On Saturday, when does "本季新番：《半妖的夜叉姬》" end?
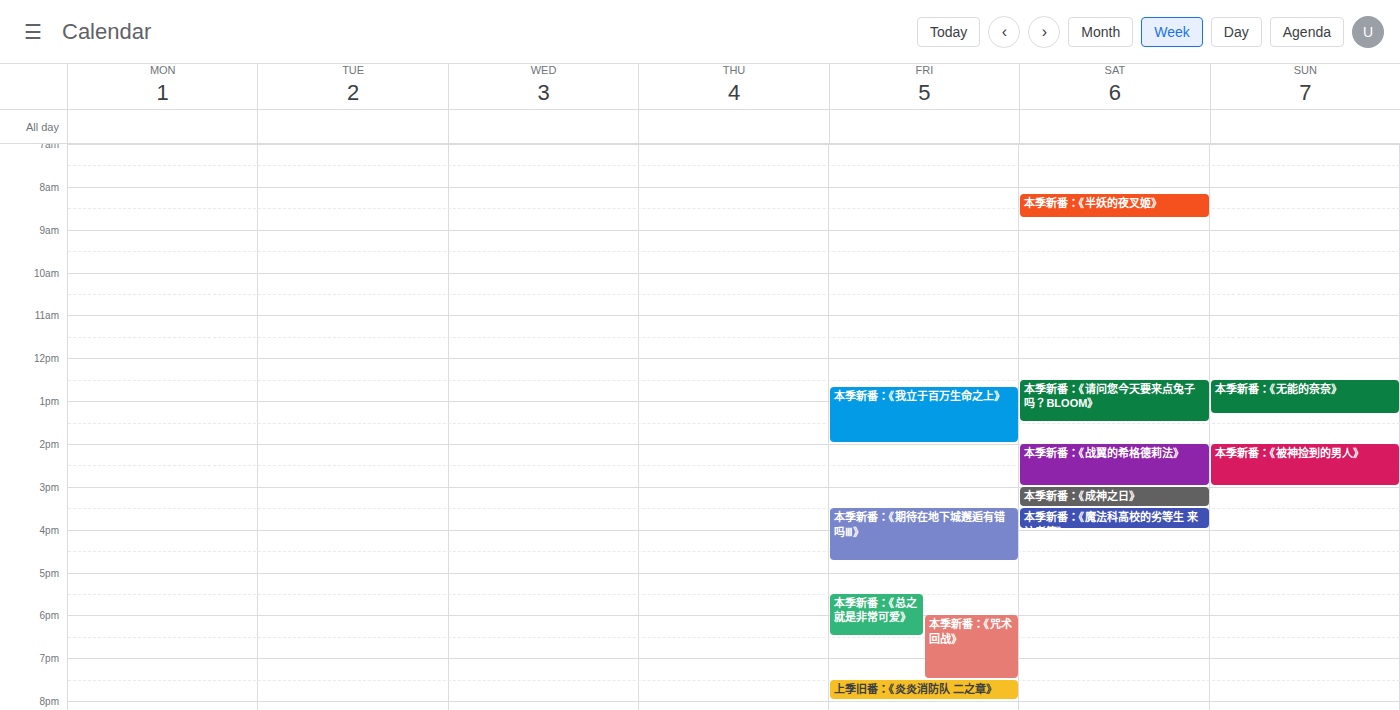
8:45 AM